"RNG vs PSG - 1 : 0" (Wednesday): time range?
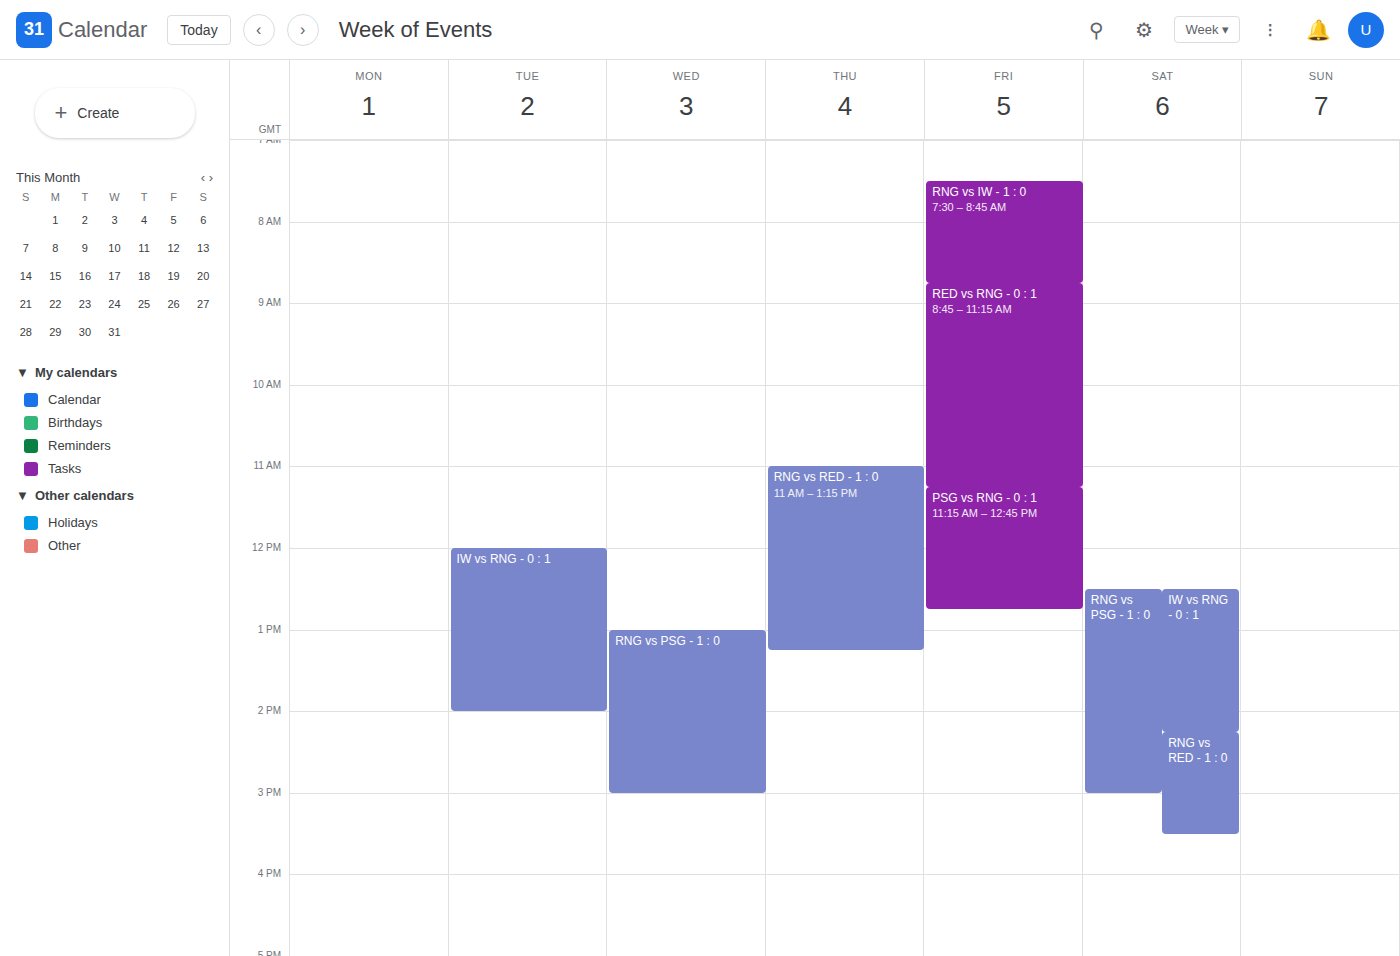
1:00 PM to 3:00 PM